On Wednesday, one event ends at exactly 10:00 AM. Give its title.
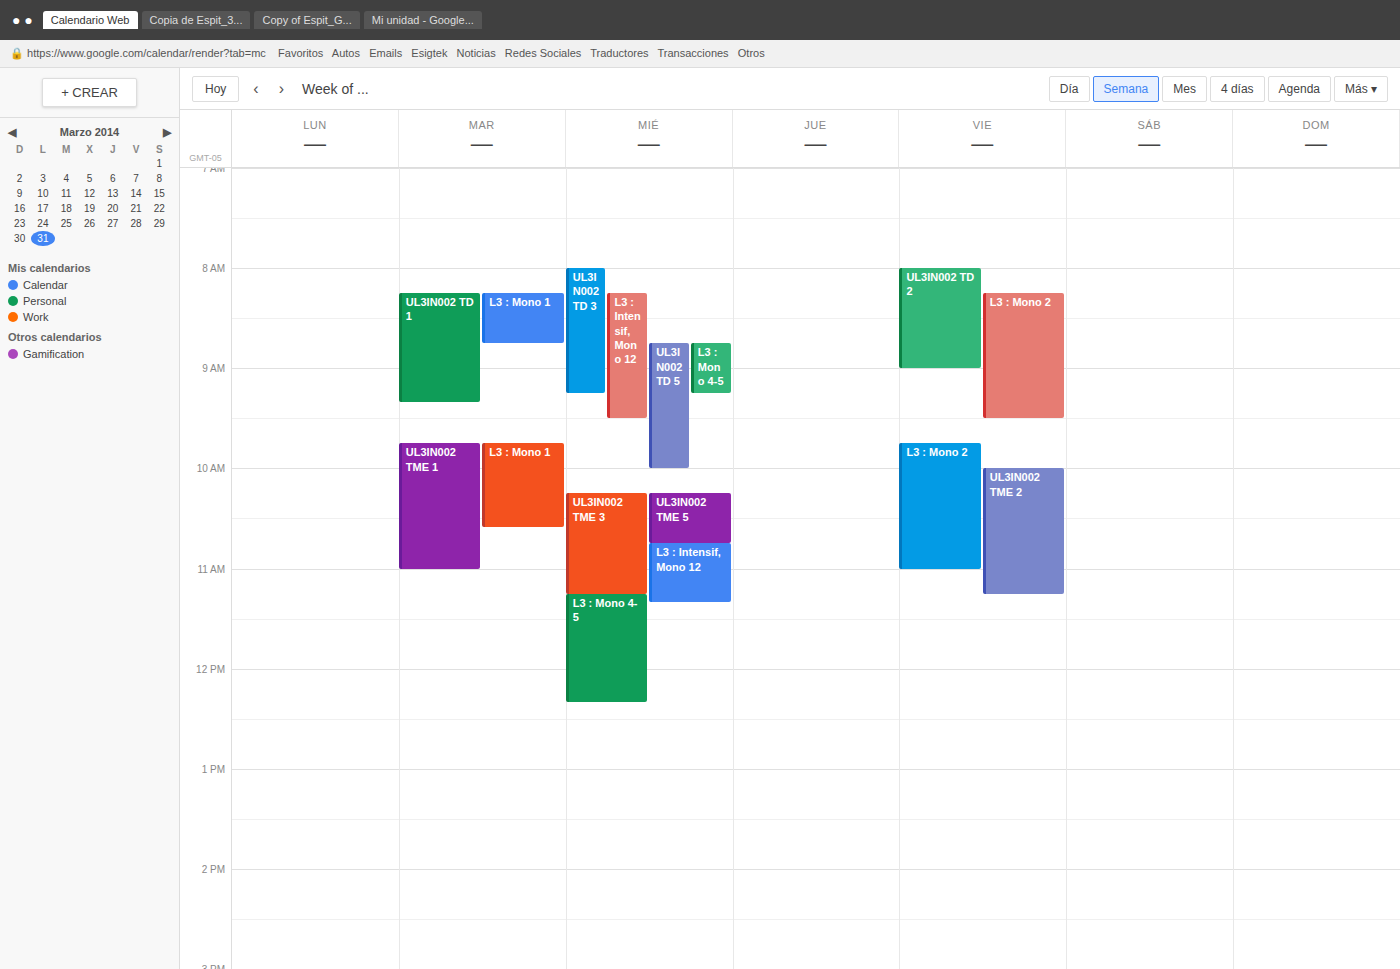
"UL3IN002 TD 5"